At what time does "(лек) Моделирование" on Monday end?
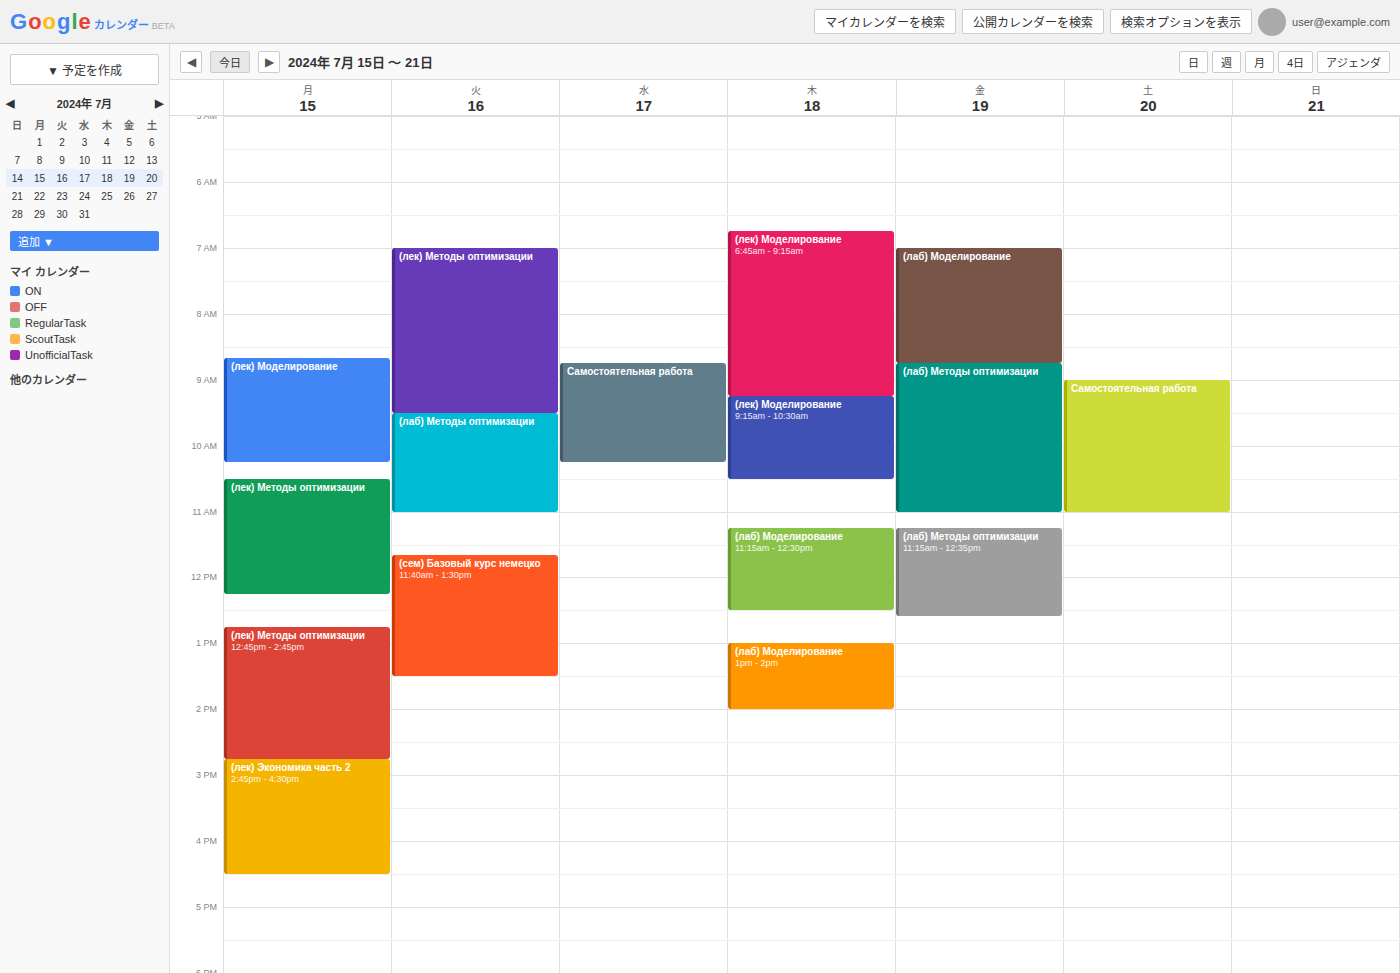
10:15 AM